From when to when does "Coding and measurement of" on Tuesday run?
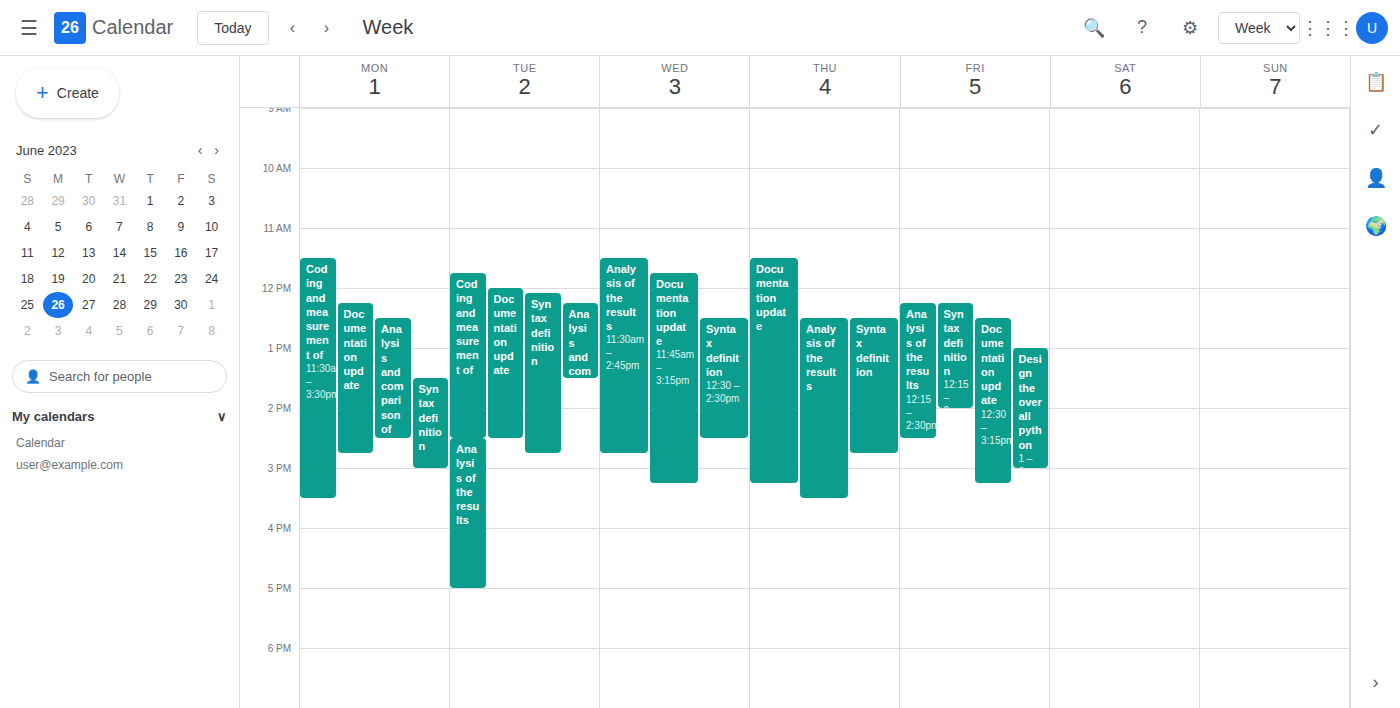
11:45 to 14:30